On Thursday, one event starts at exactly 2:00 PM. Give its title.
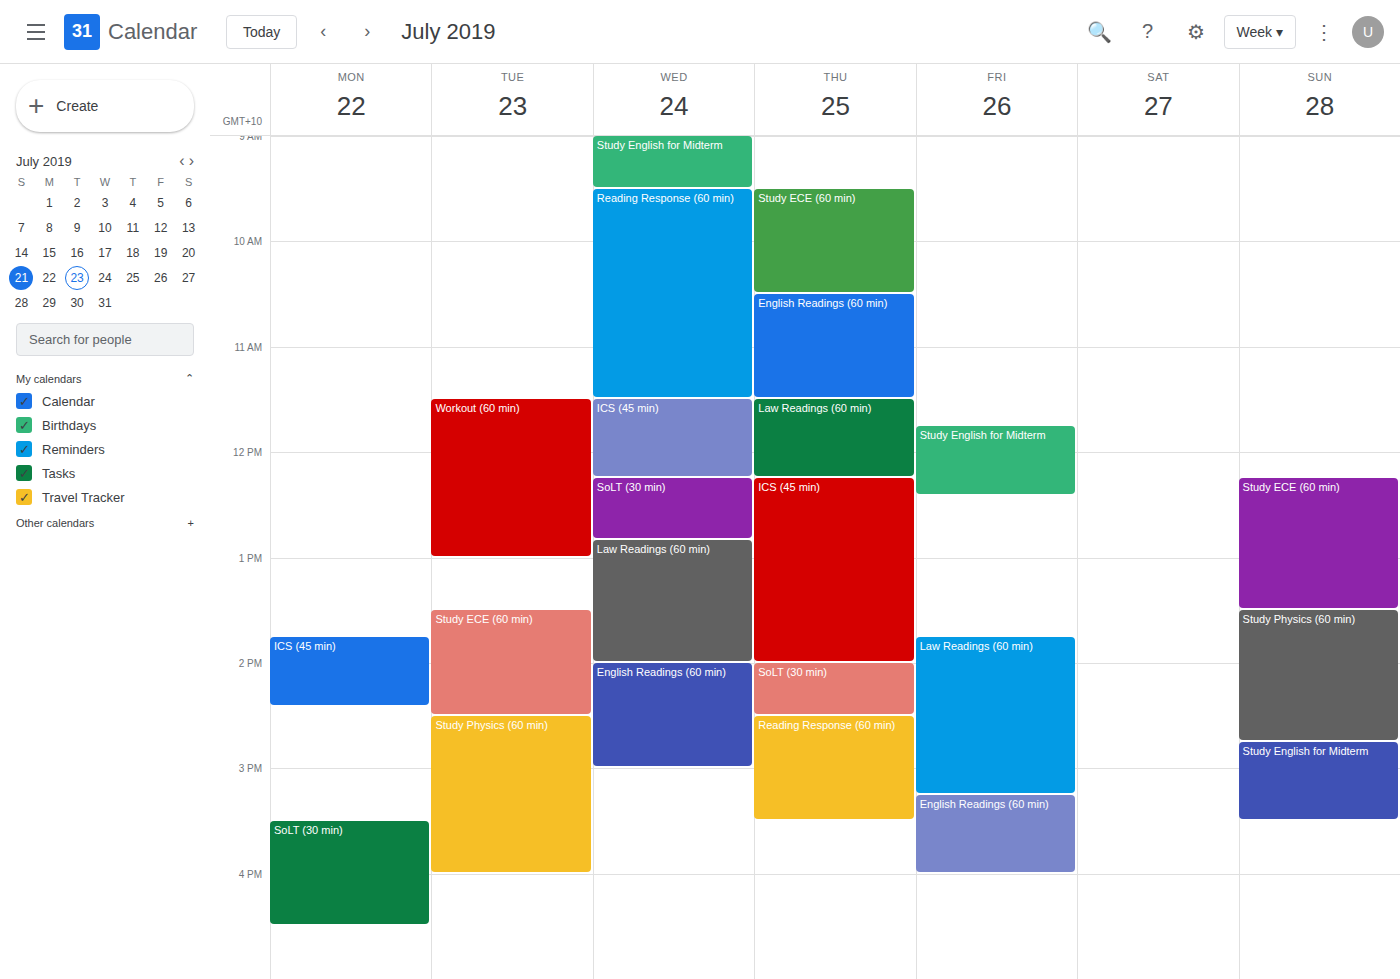
"SoLT (30 min)"